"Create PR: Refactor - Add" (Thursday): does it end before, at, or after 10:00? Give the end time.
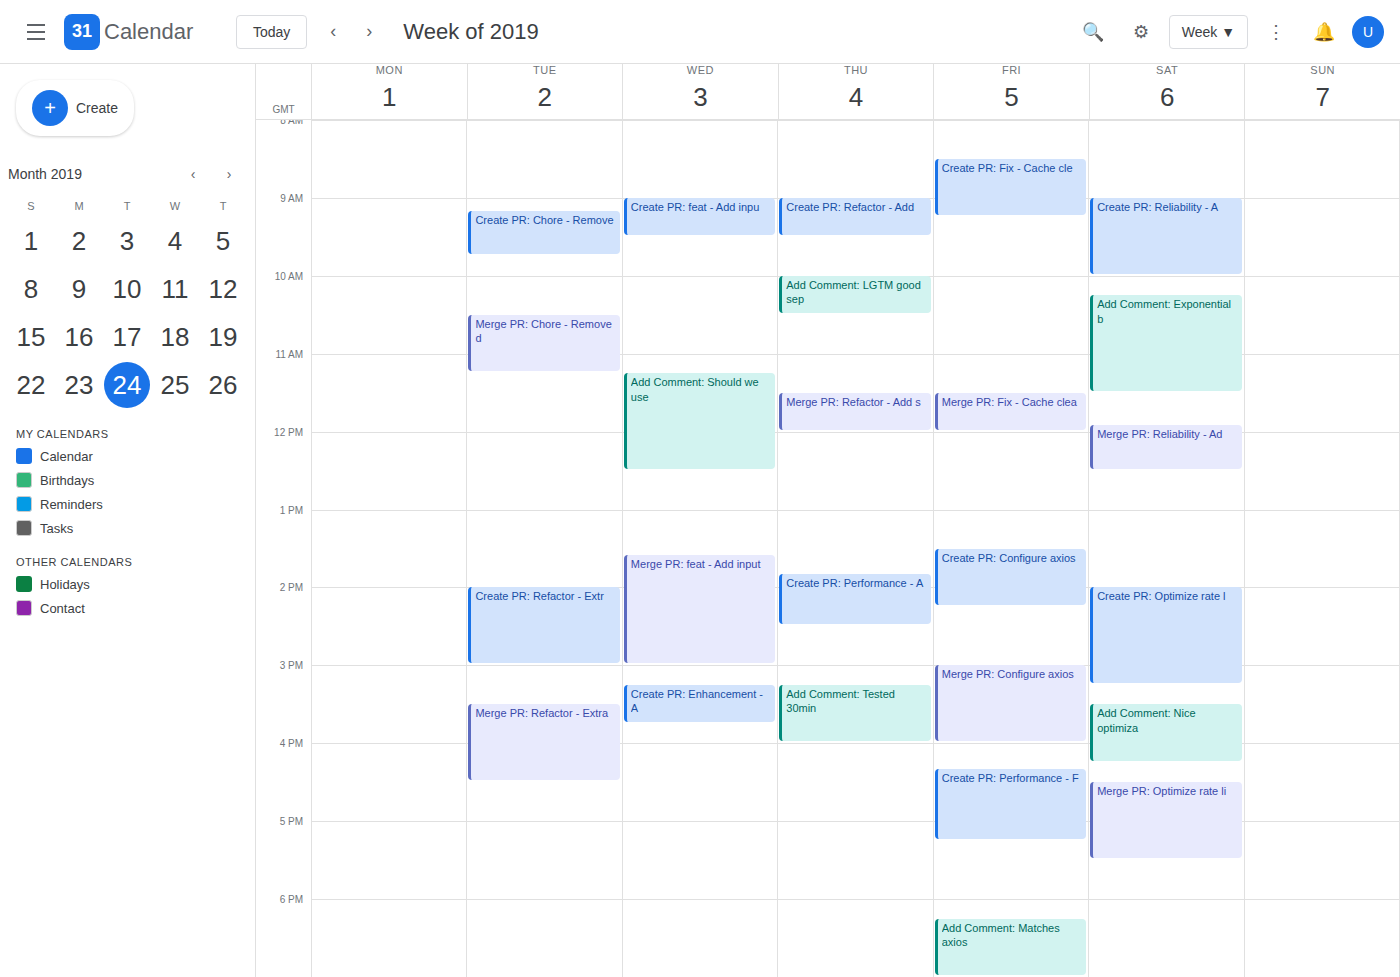
09:30 -- before 10:00, 30 minutes above the 10:00 line.